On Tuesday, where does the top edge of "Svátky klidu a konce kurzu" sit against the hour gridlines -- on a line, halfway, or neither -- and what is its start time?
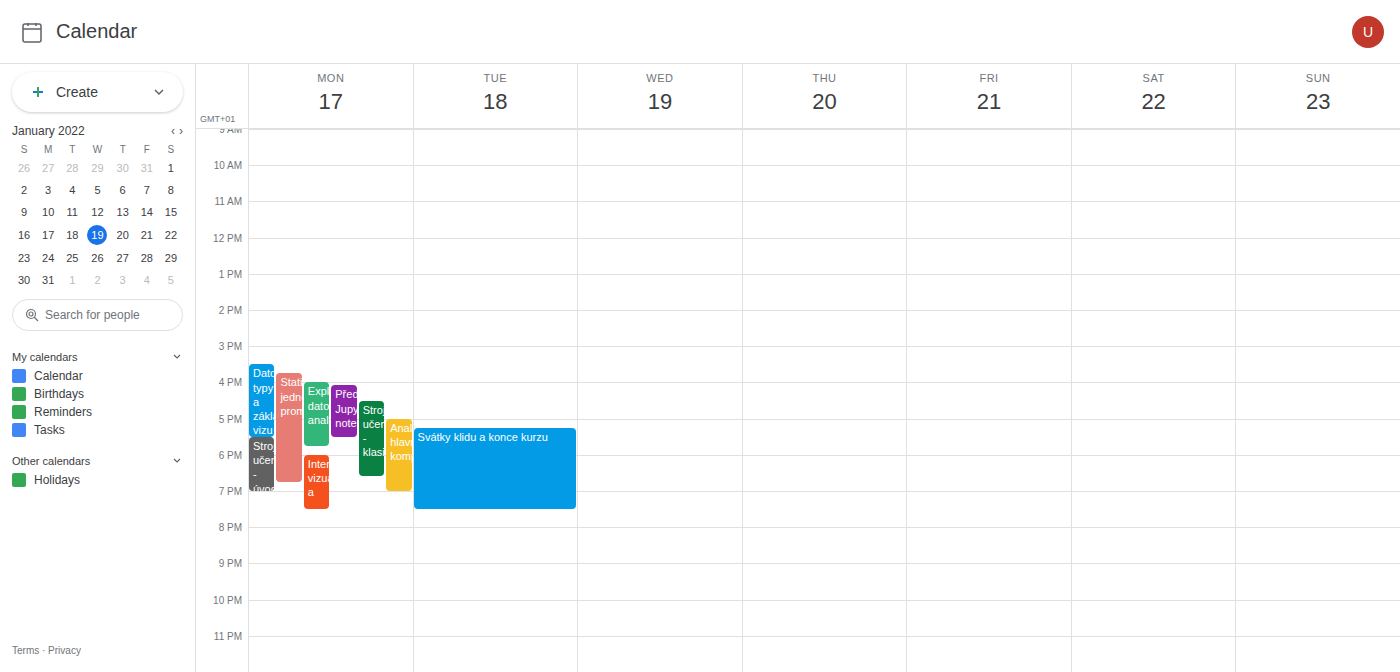
5:15 PM -- neither: a quarter of the way from the 5 PM line to the 6 PM line.